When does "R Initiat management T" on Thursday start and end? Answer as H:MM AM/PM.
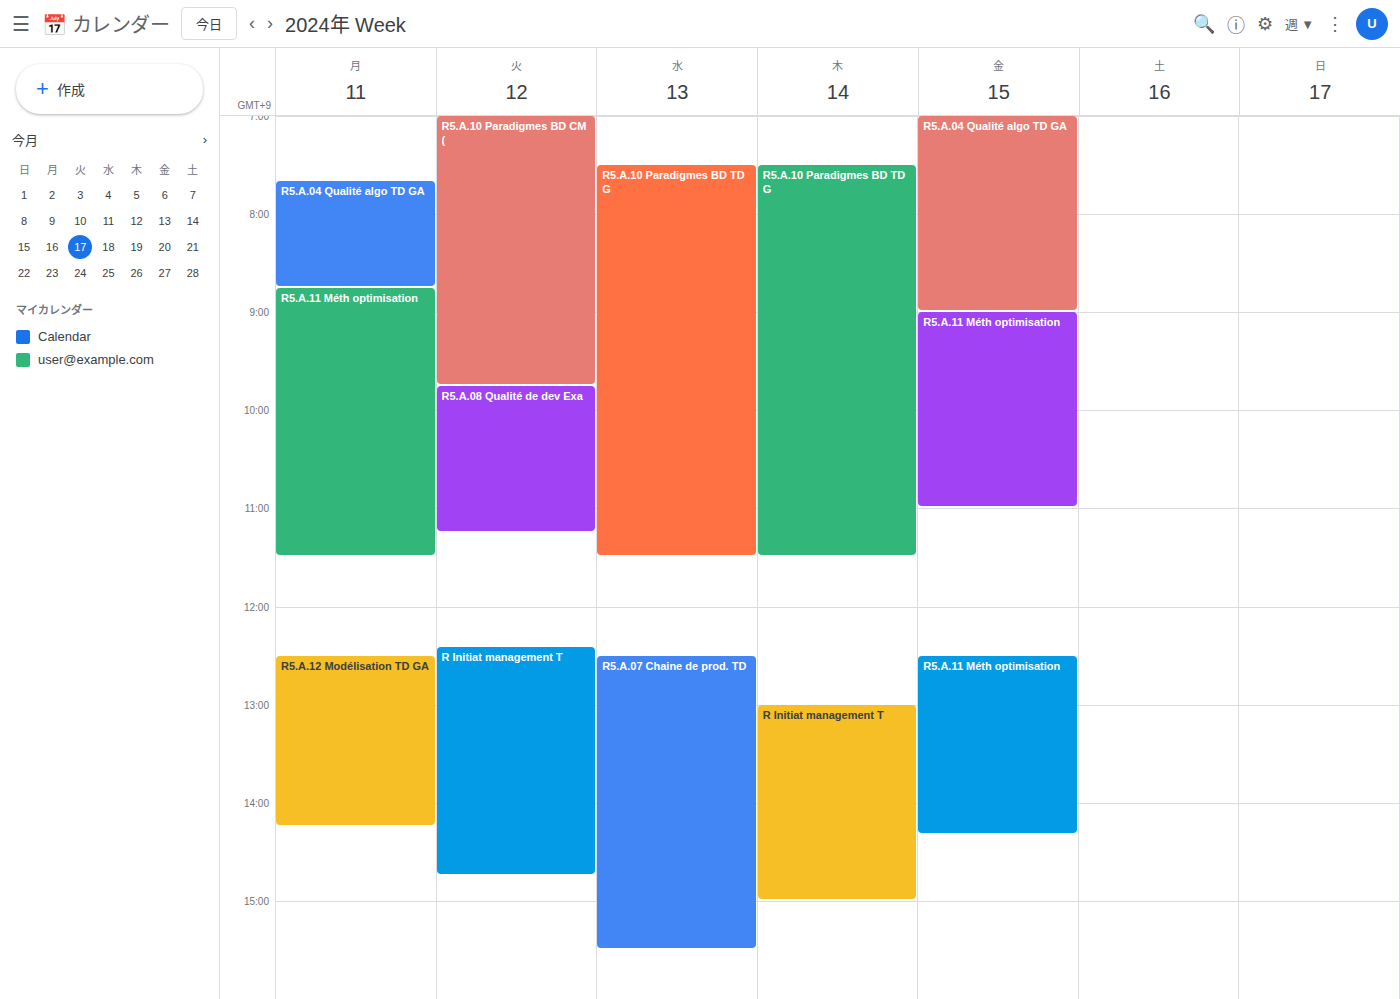
1:00 PM to 3:00 PM